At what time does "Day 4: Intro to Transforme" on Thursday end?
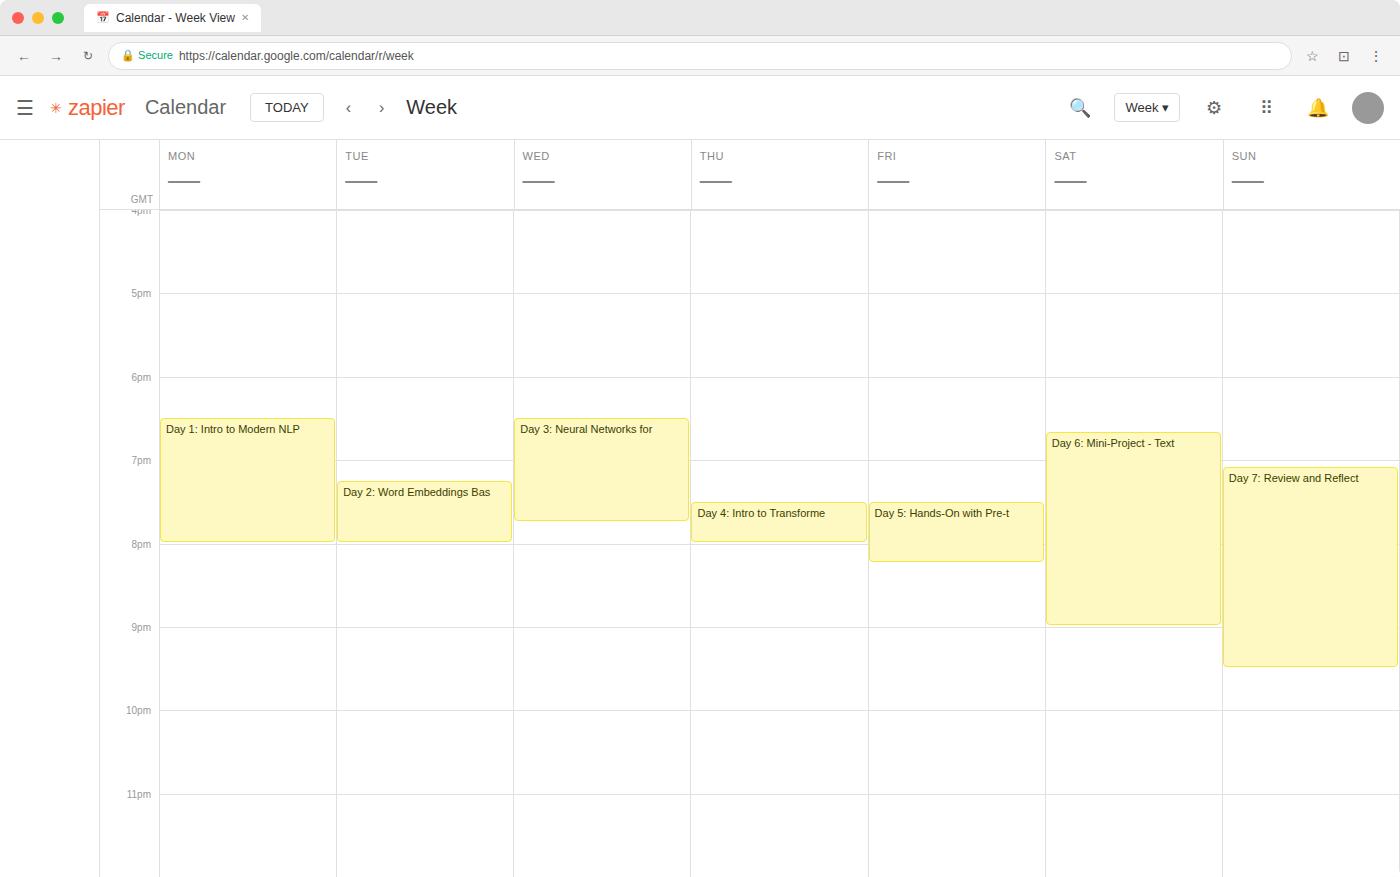
20:00